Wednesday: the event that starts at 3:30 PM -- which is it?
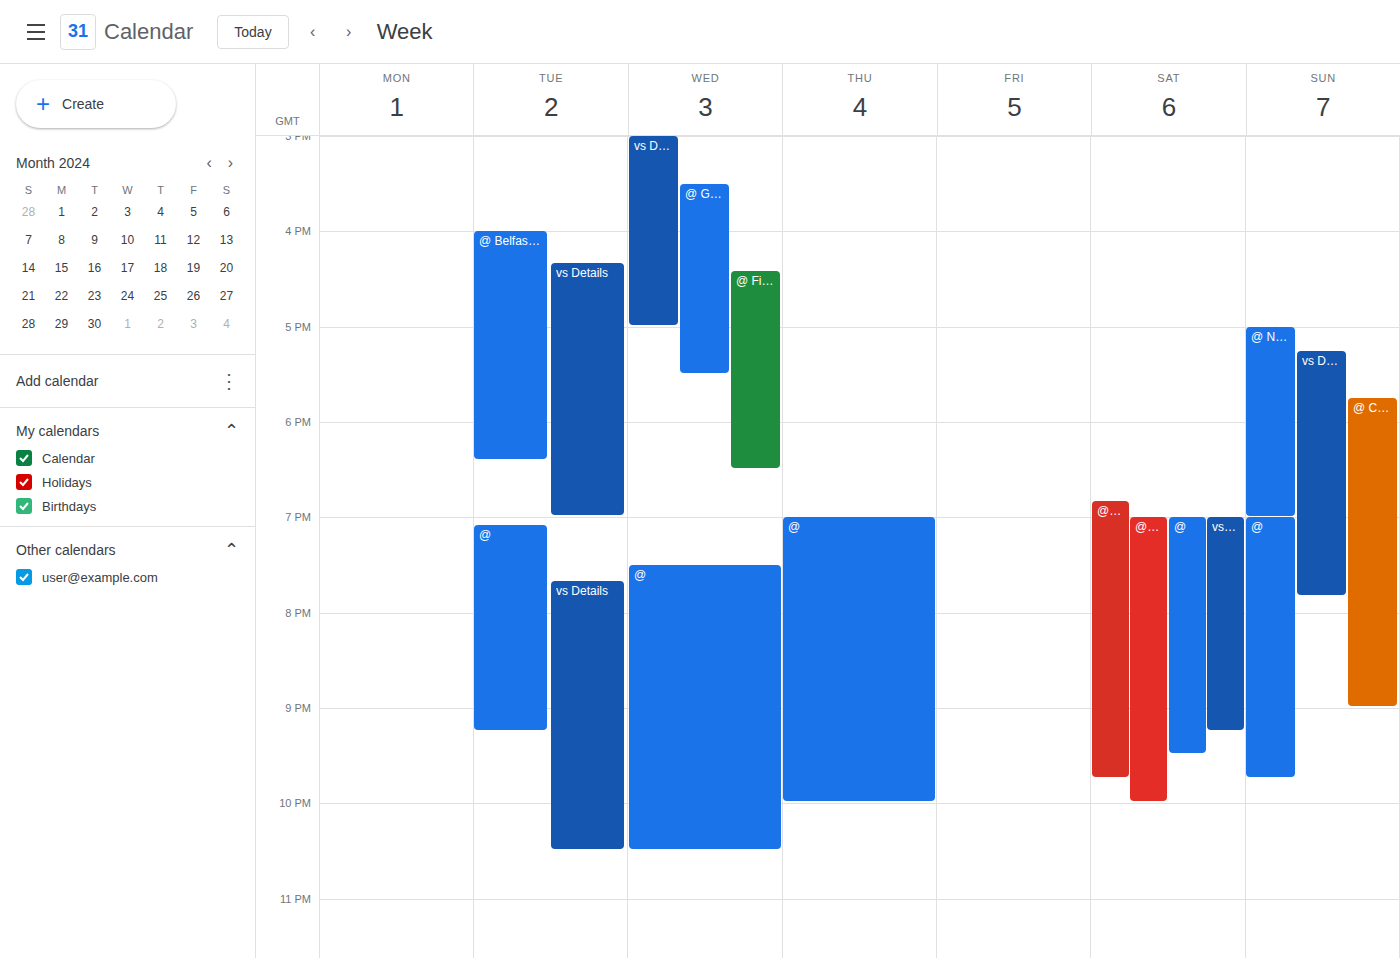
"@ Glasgow Clan"